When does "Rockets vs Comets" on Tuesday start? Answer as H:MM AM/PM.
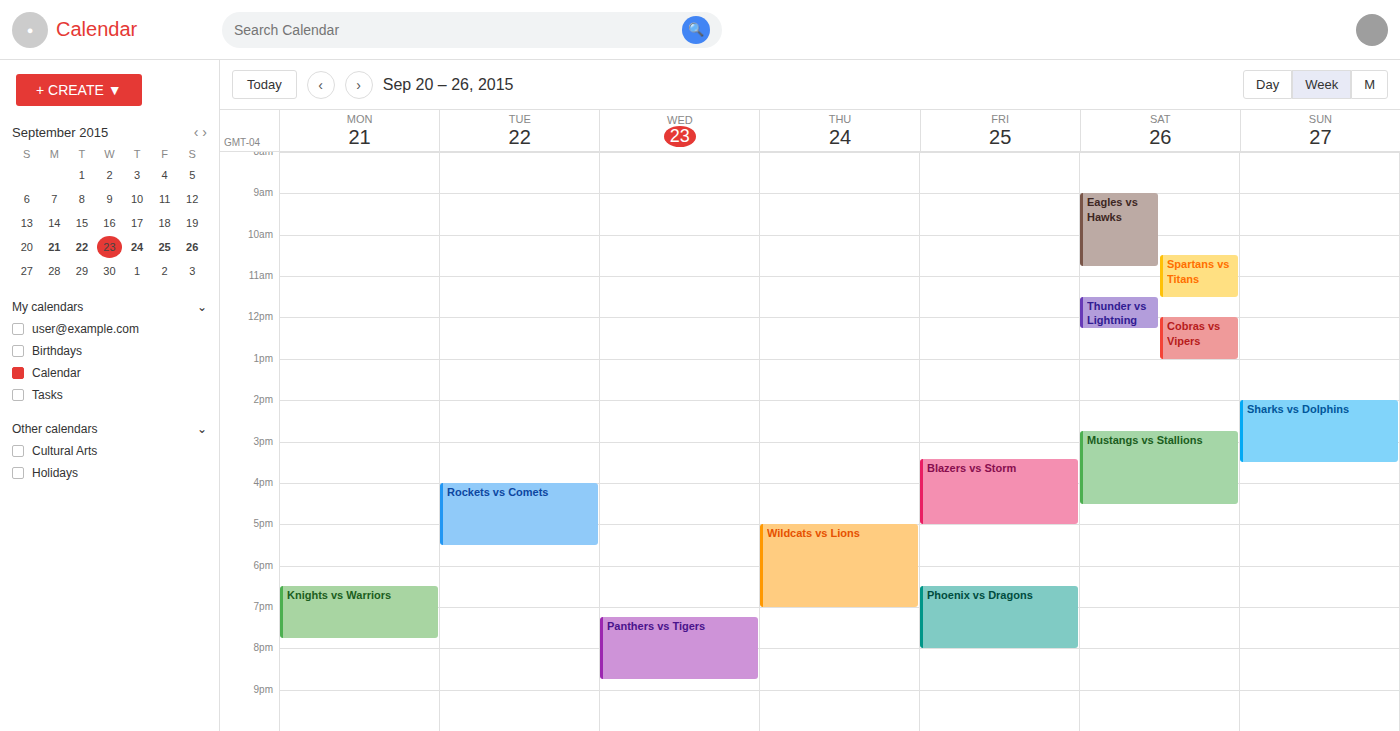
4:00 PM